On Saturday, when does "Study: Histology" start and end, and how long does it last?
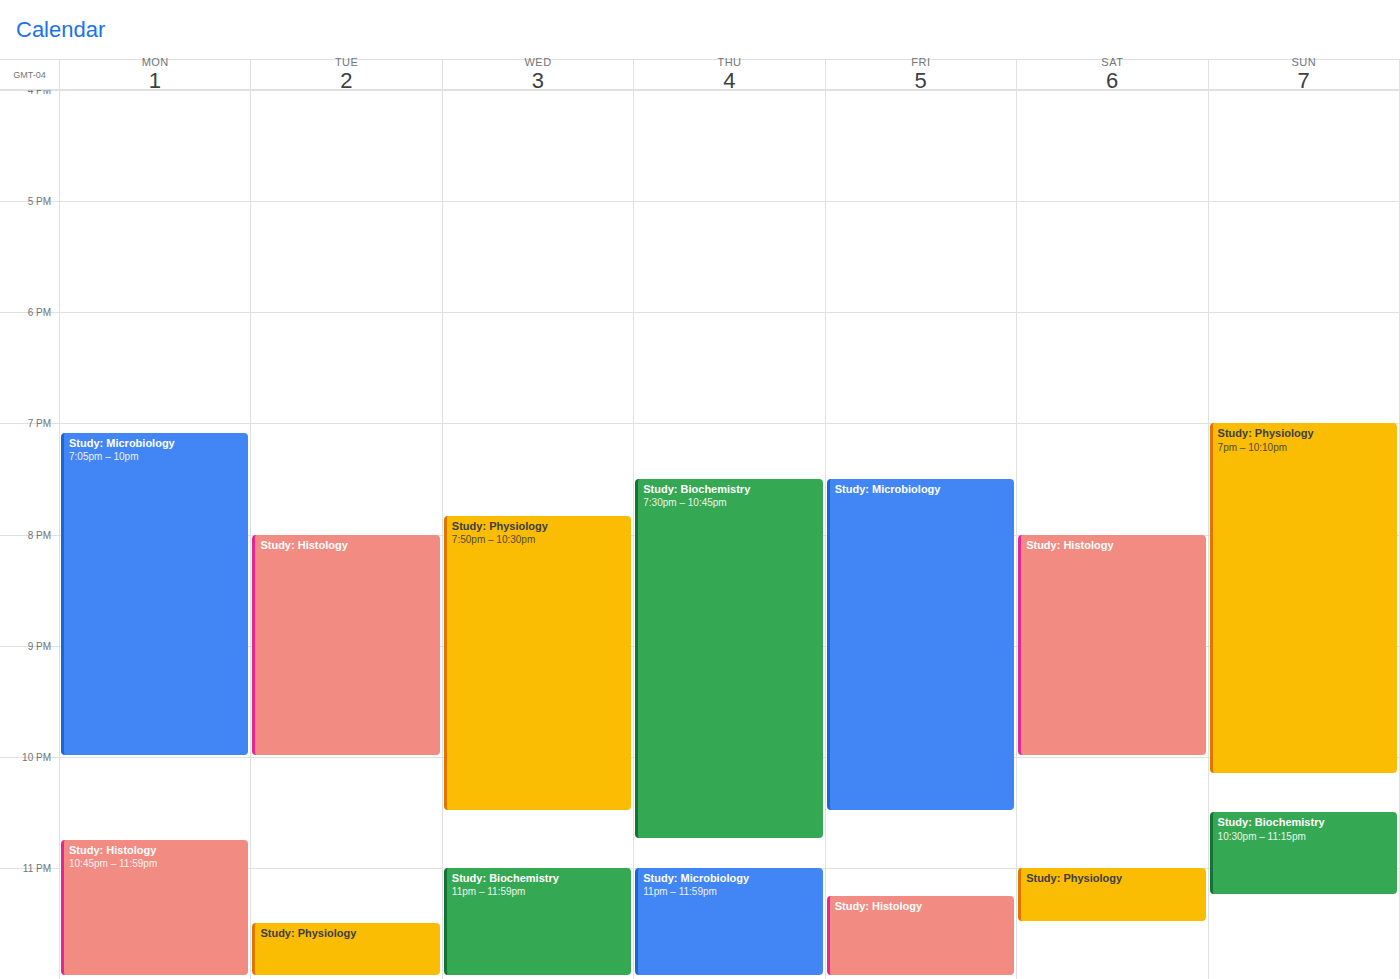
8:00 PM to 10:00 PM, 2 hours